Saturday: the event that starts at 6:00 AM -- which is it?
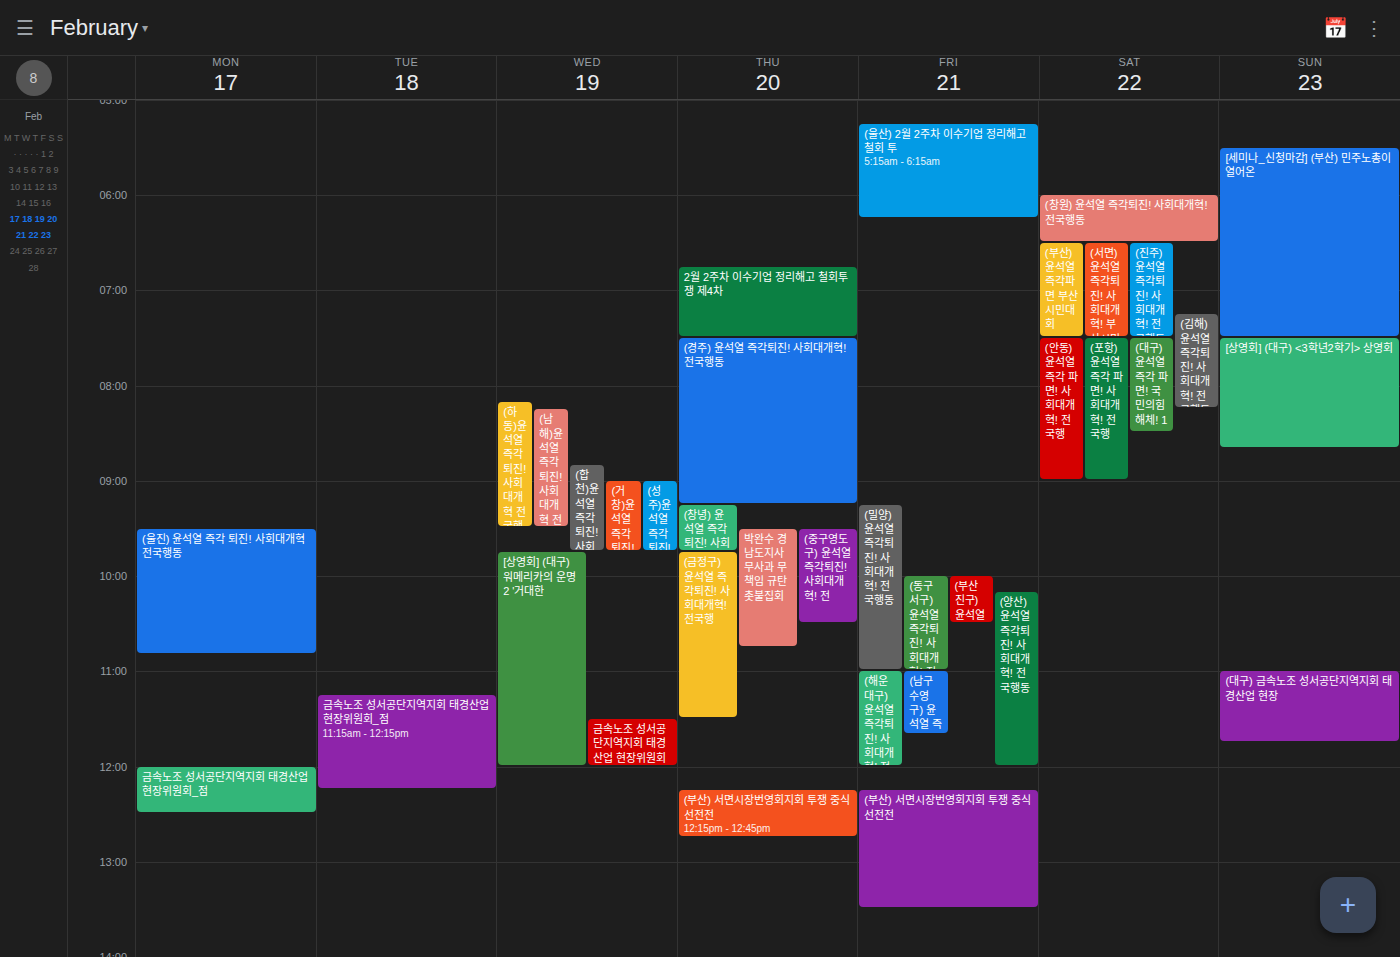
"(창원) 윤석열 즉각퇴진! 사회대개혁! 전국행동"